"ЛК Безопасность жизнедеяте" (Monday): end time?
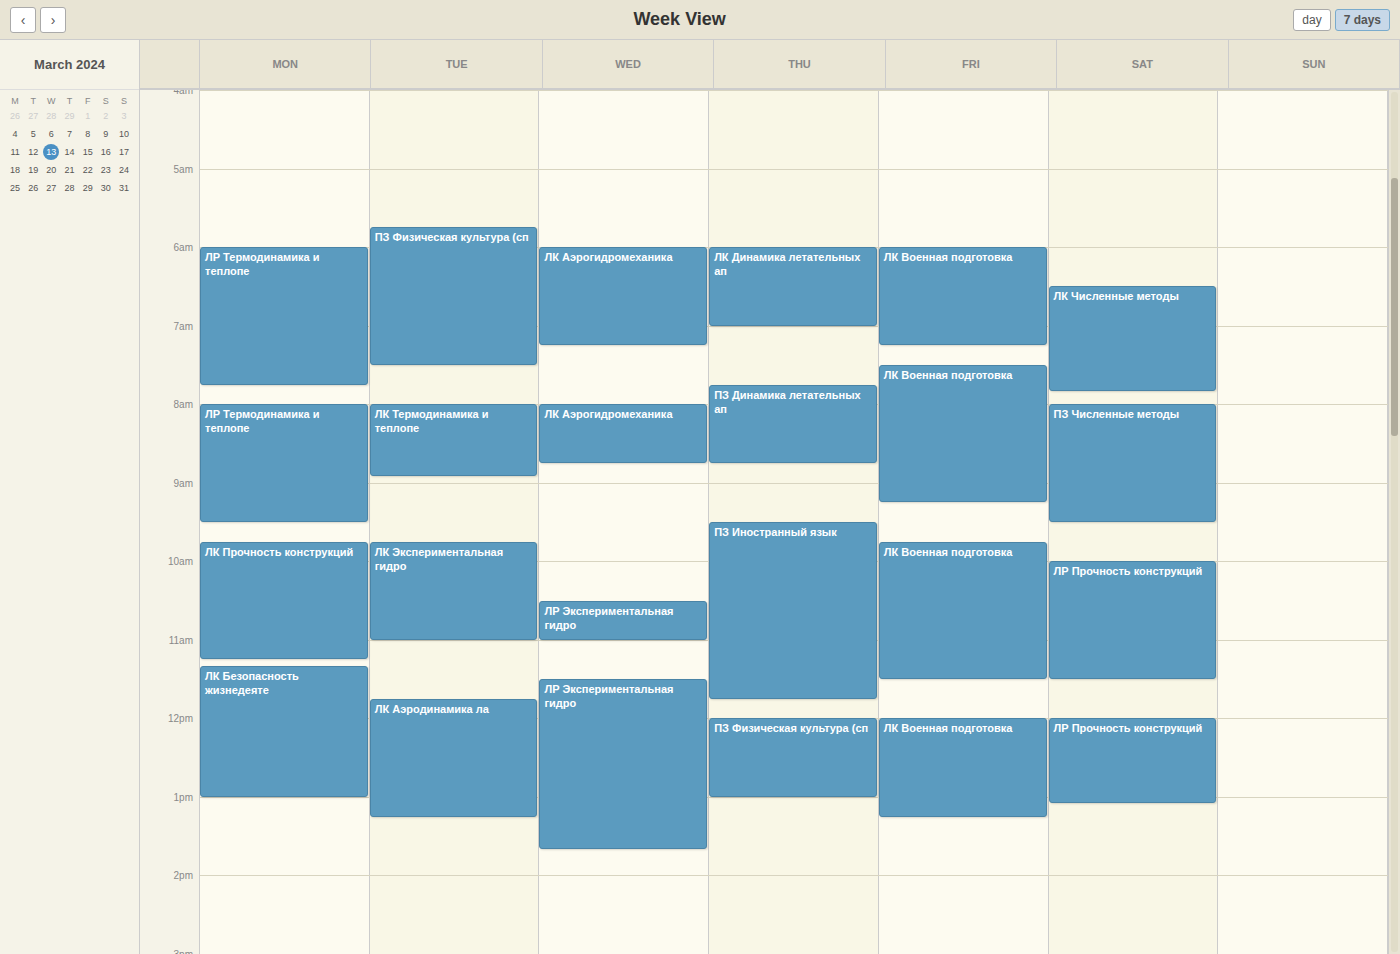
1:00 PM